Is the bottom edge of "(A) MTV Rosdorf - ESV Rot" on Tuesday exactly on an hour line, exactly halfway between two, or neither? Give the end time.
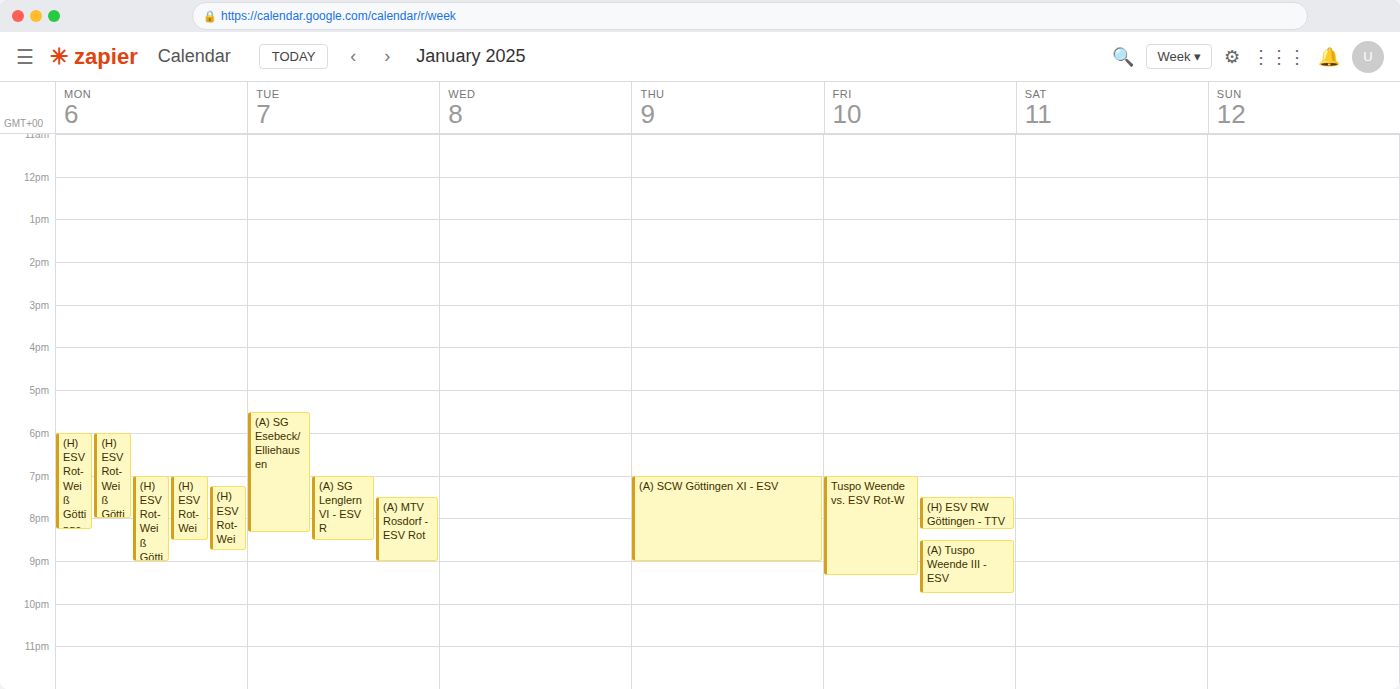
9:00 PM -- exactly on the 9 PM line.